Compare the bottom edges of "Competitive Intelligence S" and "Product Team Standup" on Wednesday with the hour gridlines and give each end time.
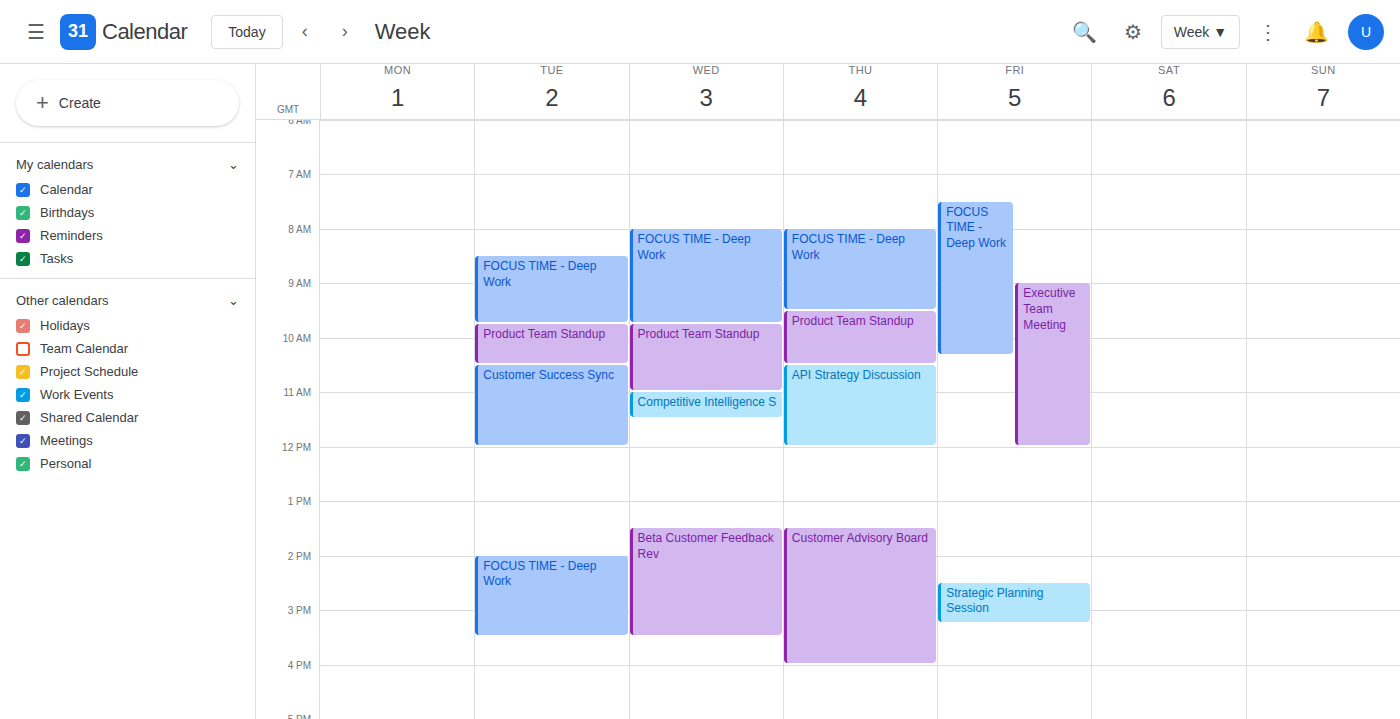
"Competitive Intelligence S": 11:30 AM, halfway between the 11 AM and 12 PM lines. "Product Team Standup": 11:00 AM, exactly on the 11 AM line.